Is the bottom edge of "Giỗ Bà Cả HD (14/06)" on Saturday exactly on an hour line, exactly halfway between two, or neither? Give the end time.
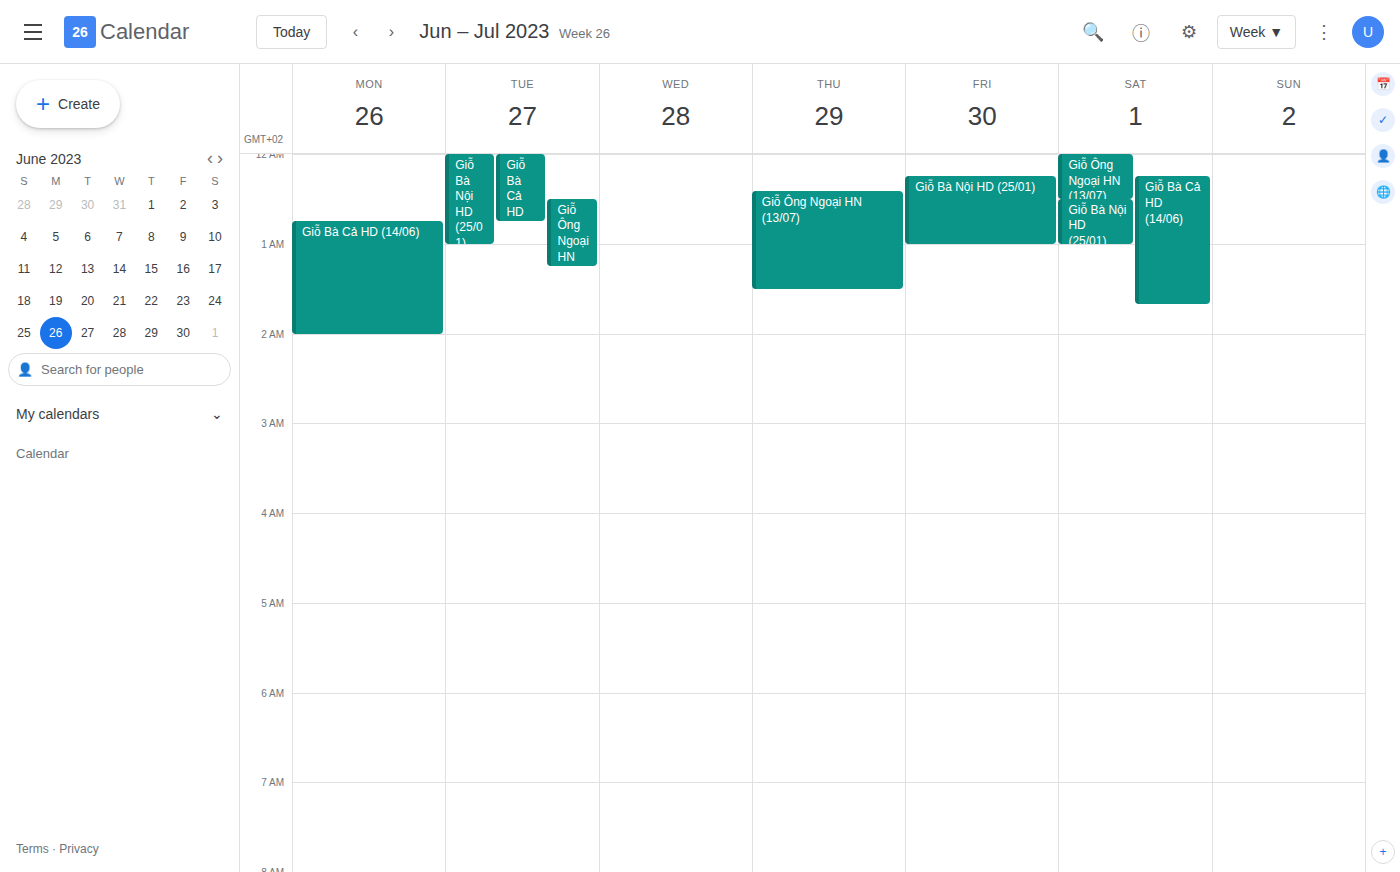
1:40 AM -- neither: 40 minutes below the 1 AM line and 20 minutes above the 2 AM line.